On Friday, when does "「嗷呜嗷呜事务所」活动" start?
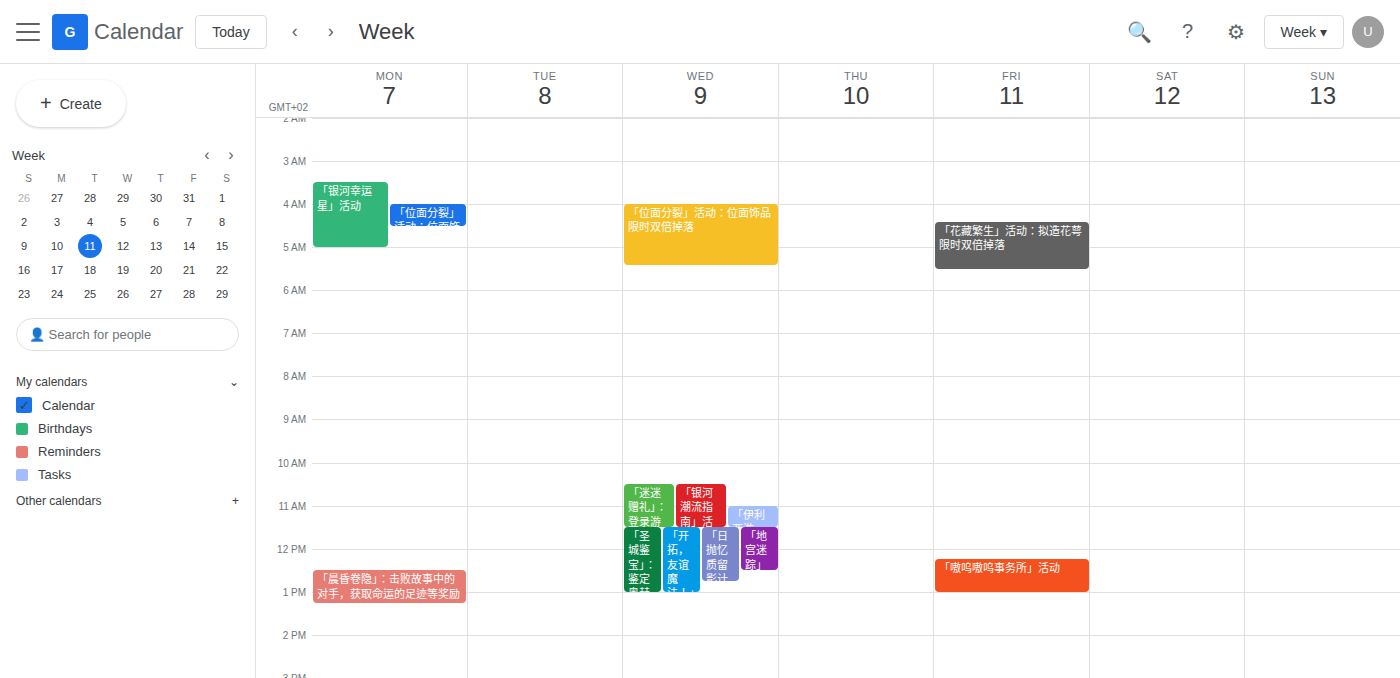
12:15 PM